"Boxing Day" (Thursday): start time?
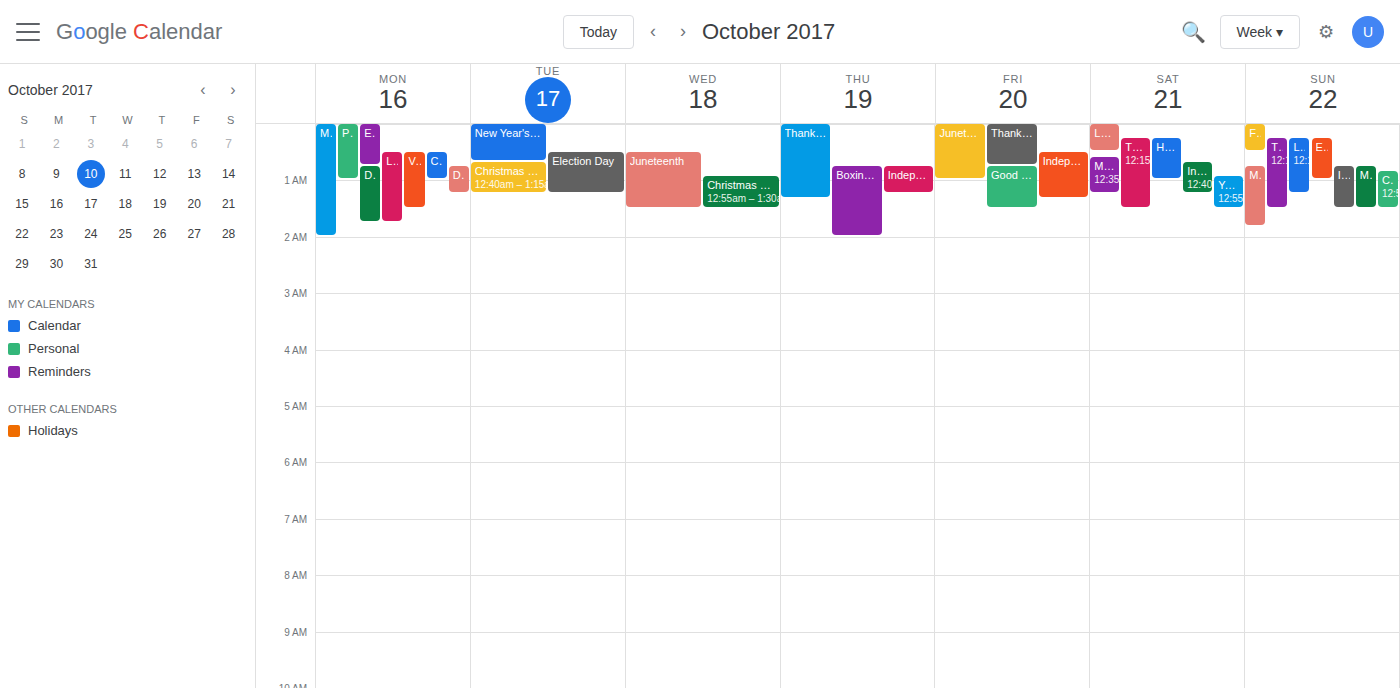
12:45 AM